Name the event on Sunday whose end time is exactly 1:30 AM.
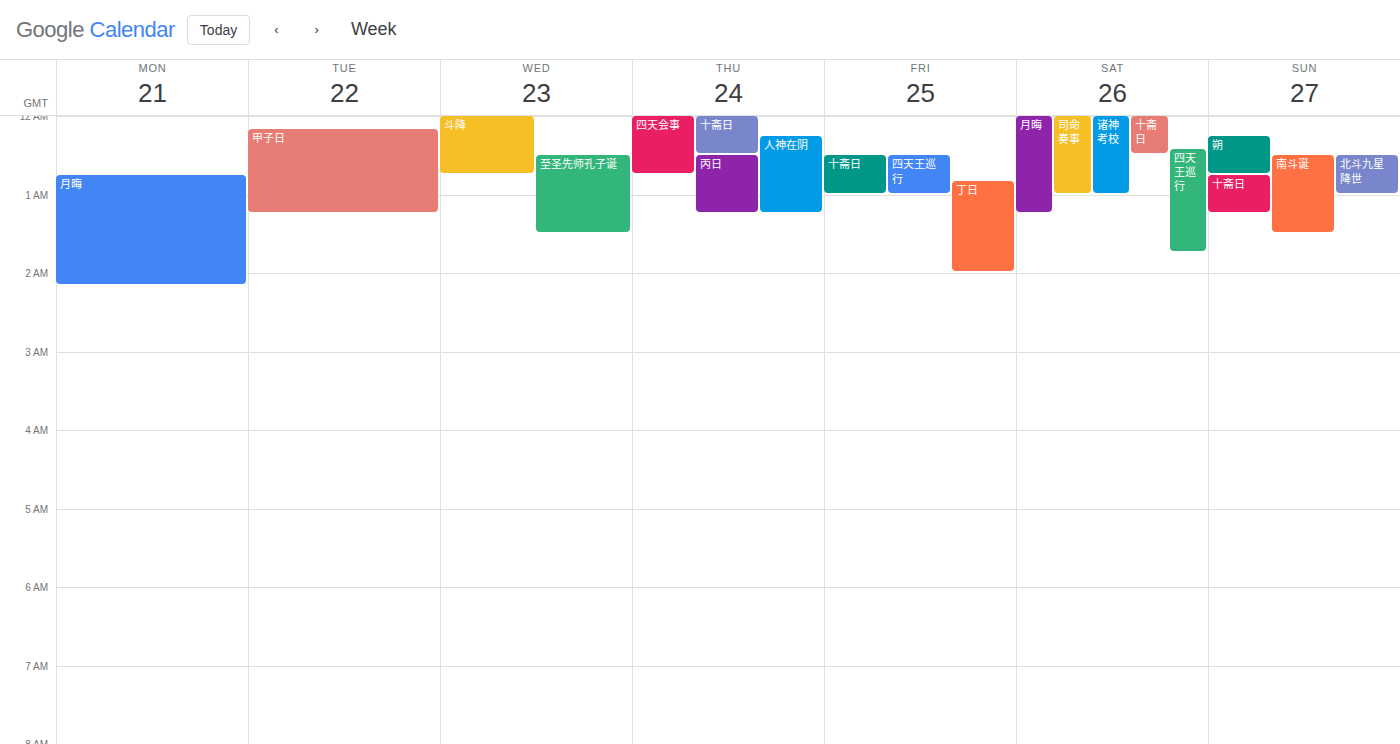
"南斗诞"